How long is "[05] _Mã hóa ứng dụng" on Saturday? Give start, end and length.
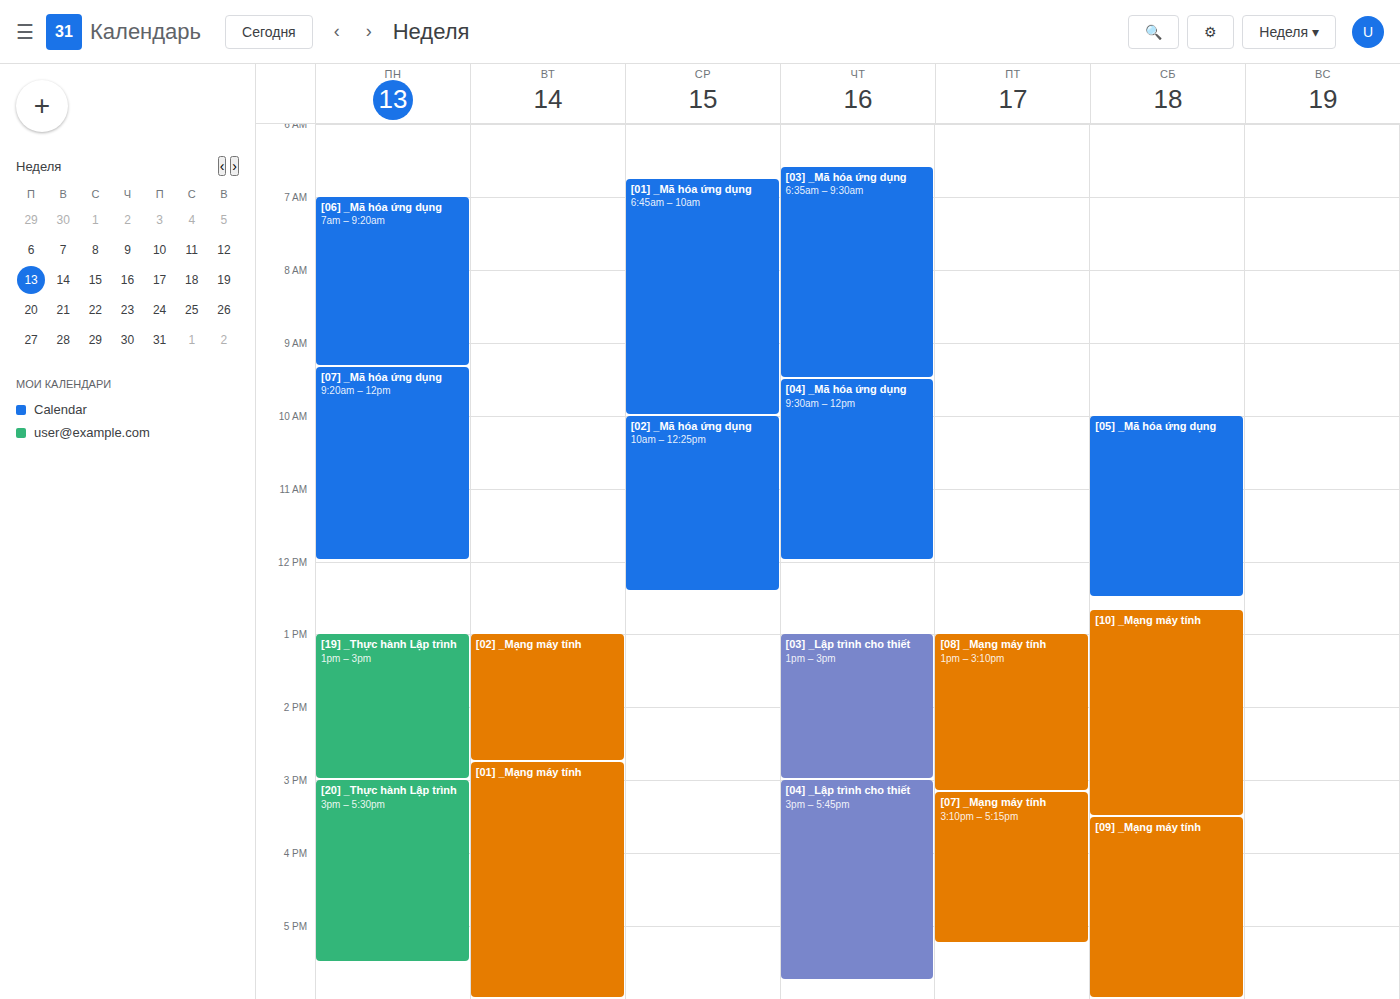
10:00 AM to 12:30 PM, 2 hours 30 minutes